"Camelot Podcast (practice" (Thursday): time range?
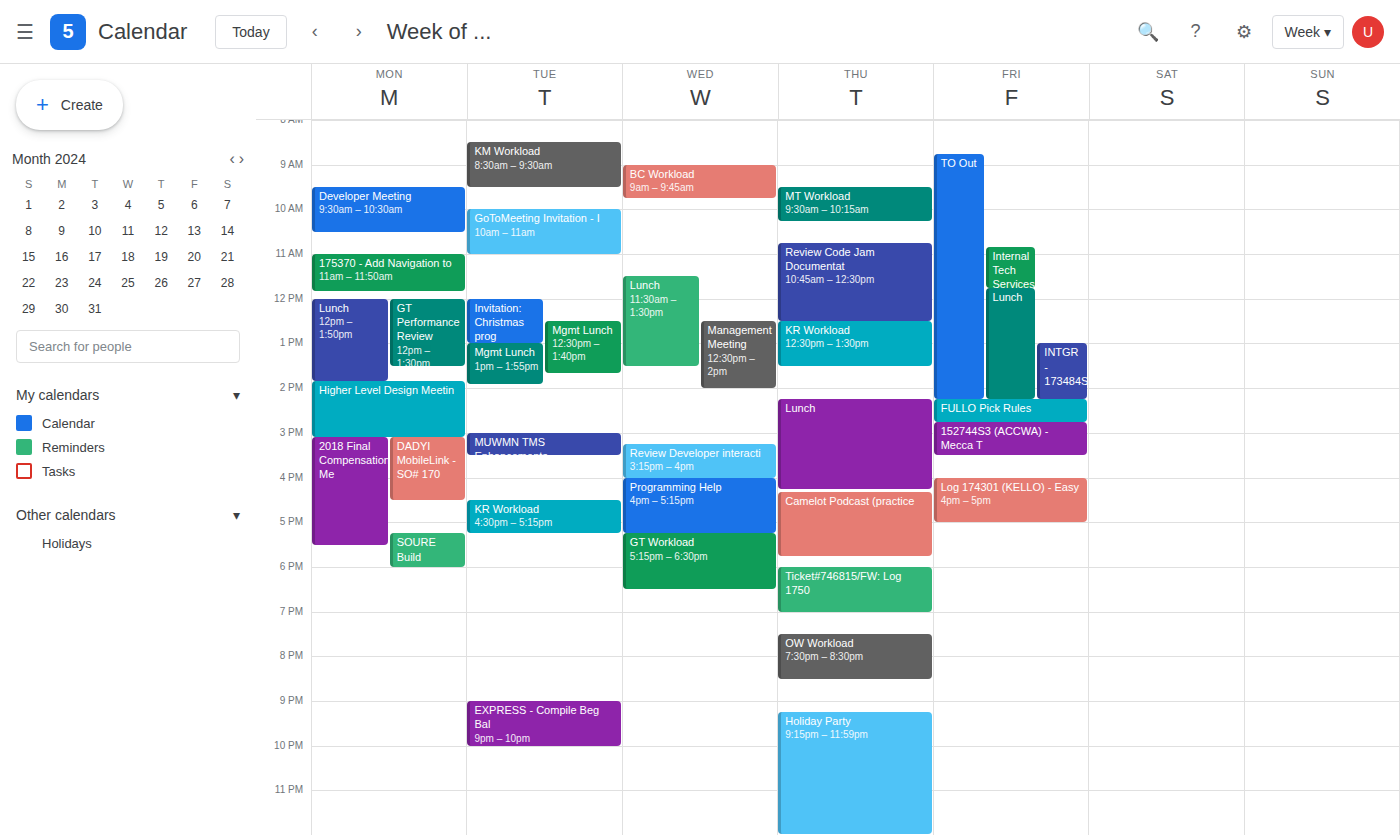
4:20 PM to 5:45 PM